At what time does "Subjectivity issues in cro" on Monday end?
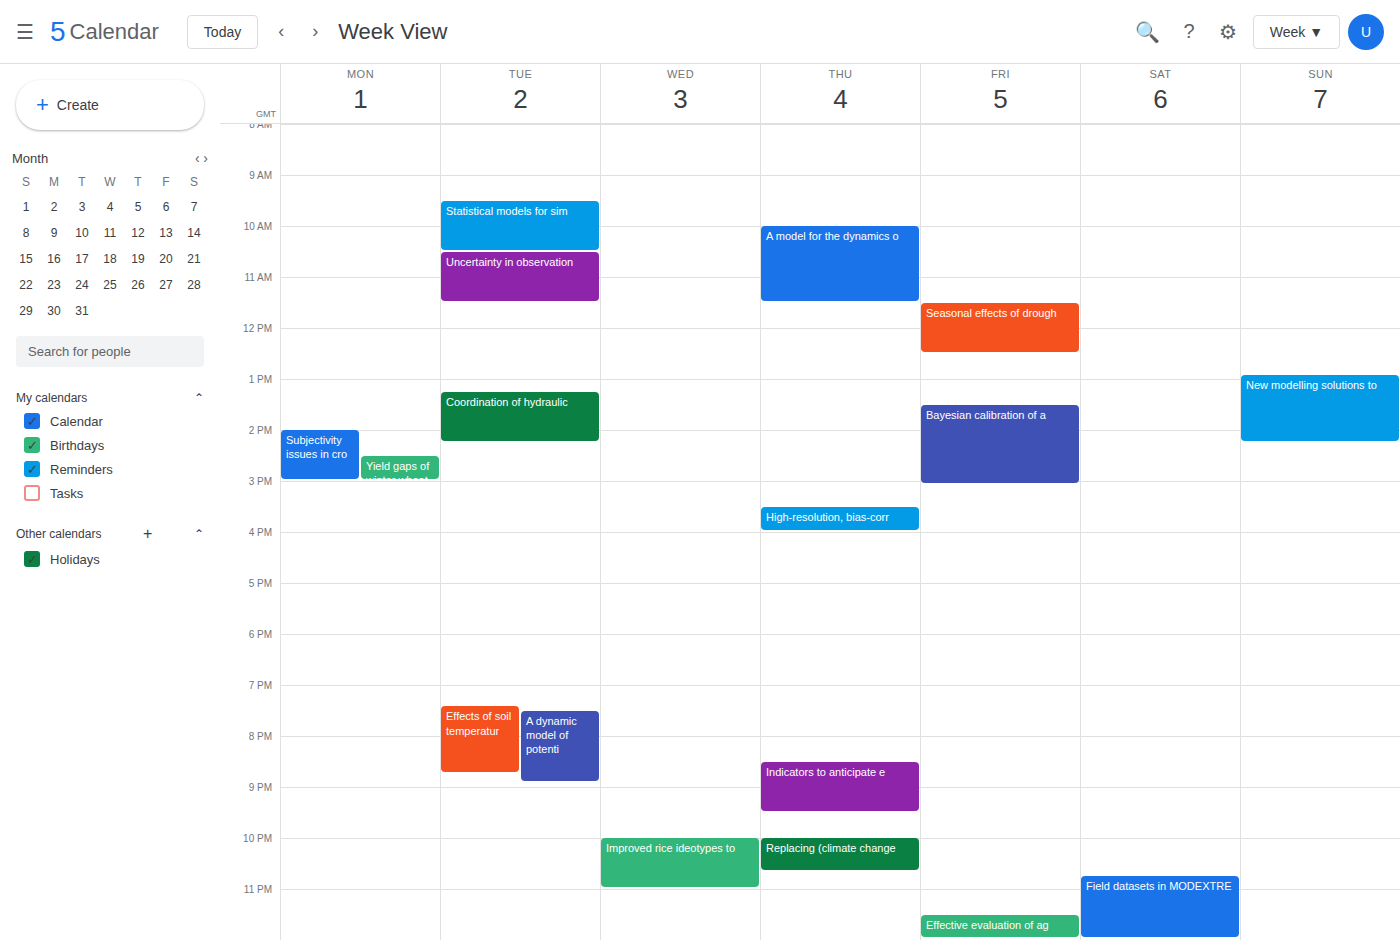
3:00 PM